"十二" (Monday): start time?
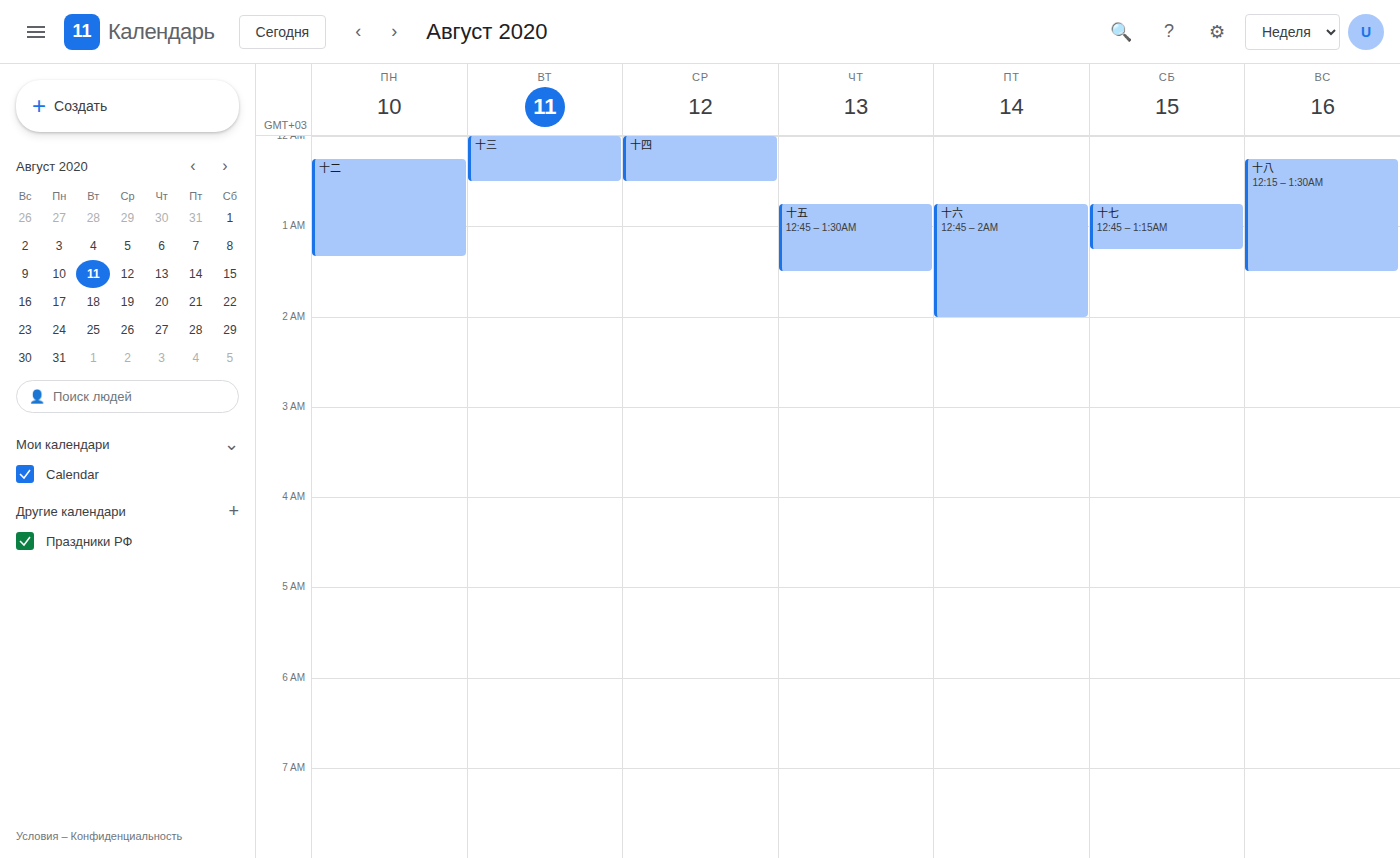
12:15 AM